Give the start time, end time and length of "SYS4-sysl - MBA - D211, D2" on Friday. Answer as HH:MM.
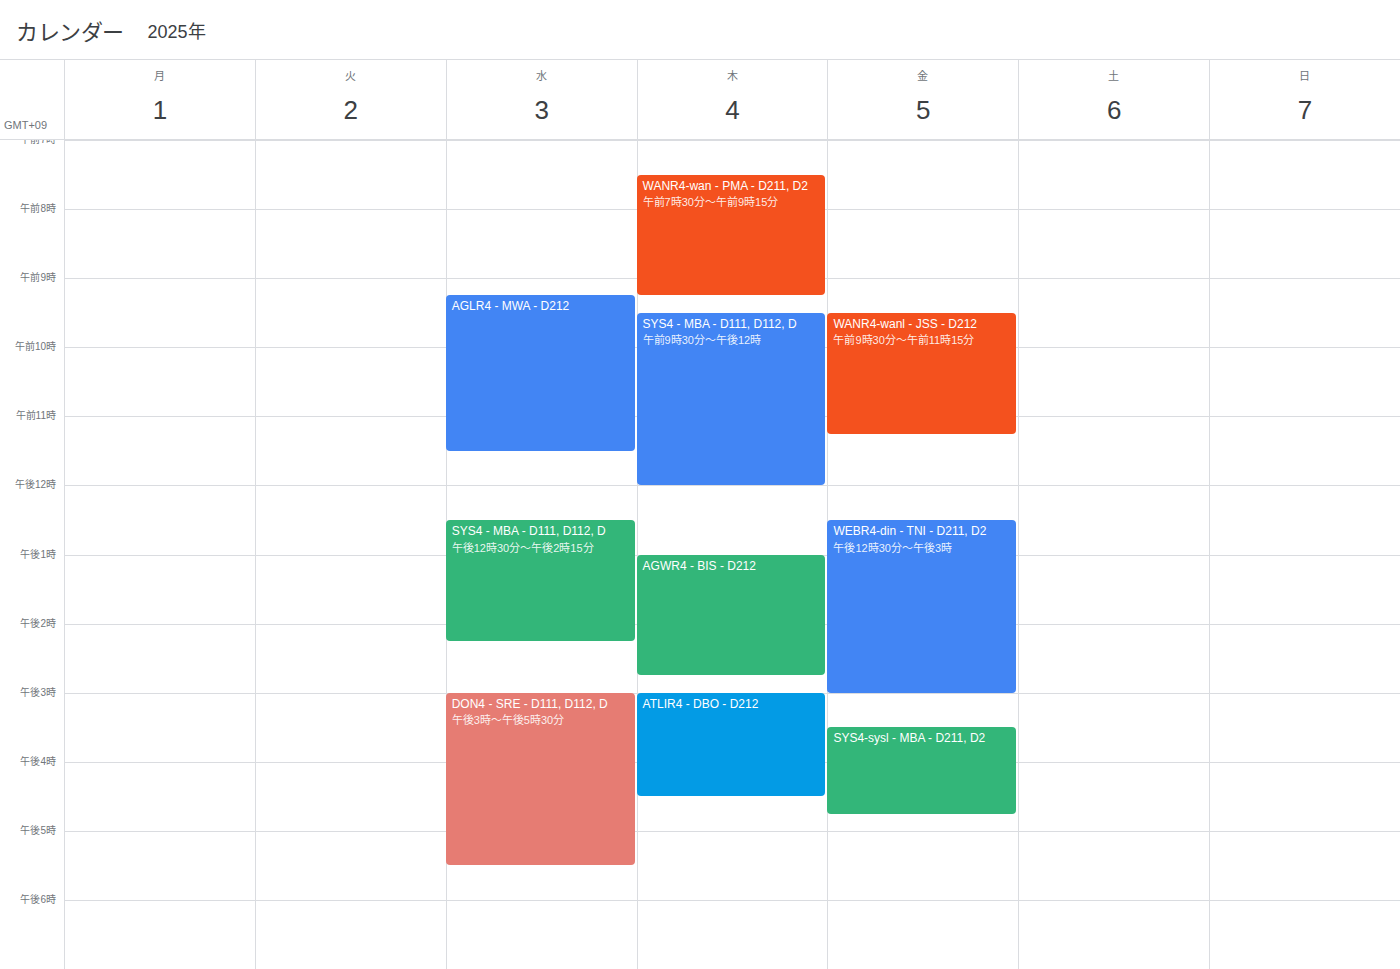
15:30 to 16:45, 1 hour 15 minutes